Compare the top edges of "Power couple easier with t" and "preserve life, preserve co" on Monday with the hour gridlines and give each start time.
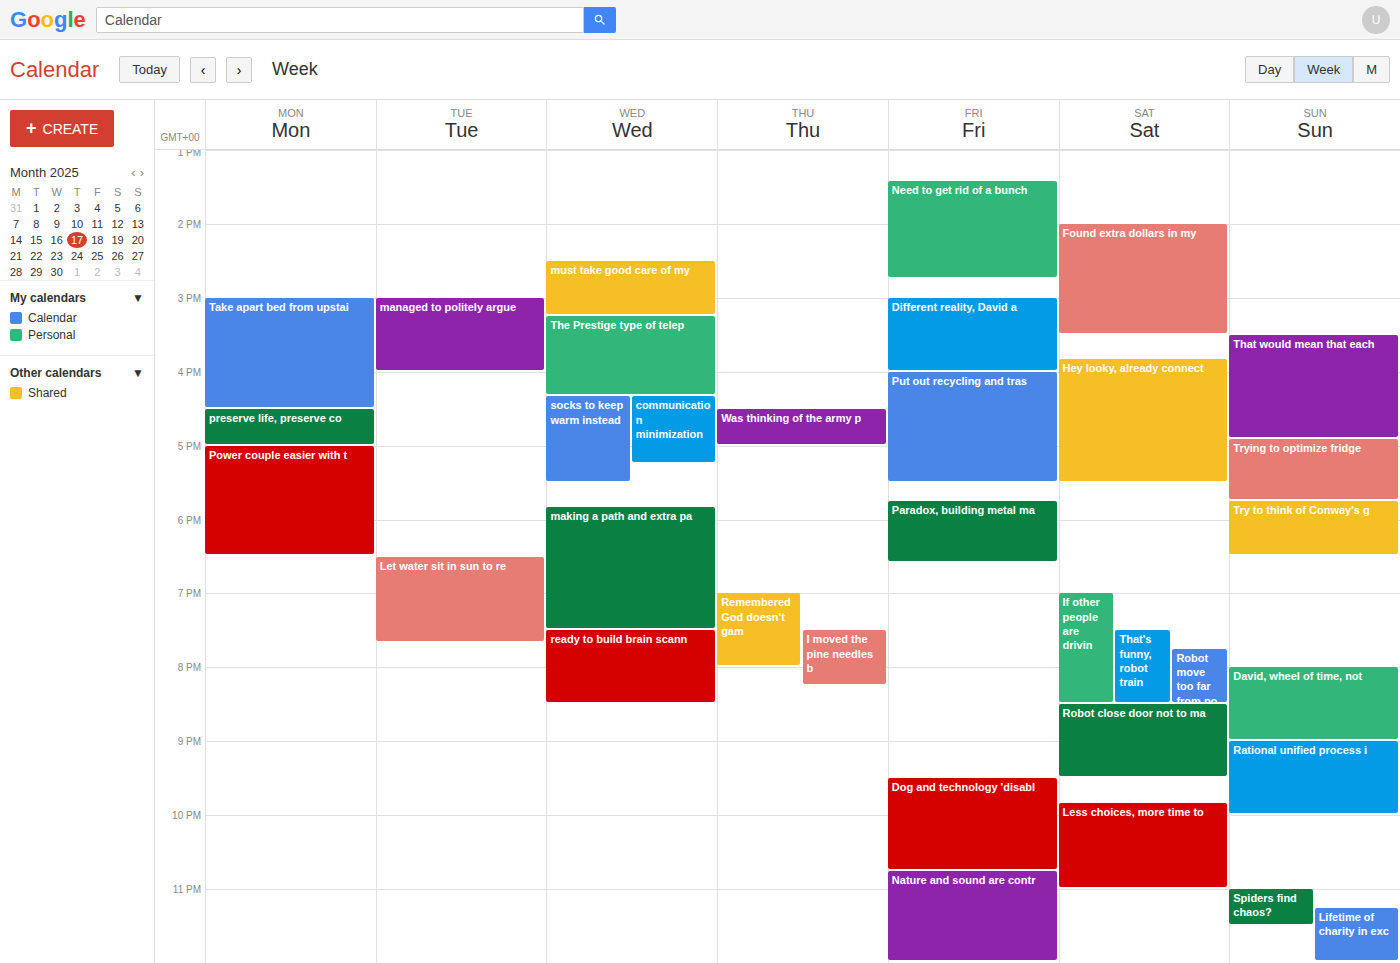
"Power couple easier with t": 5:00 PM, exactly on the 5 PM line. "preserve life, preserve co": 4:30 PM, halfway between the 4 PM and 5 PM lines.